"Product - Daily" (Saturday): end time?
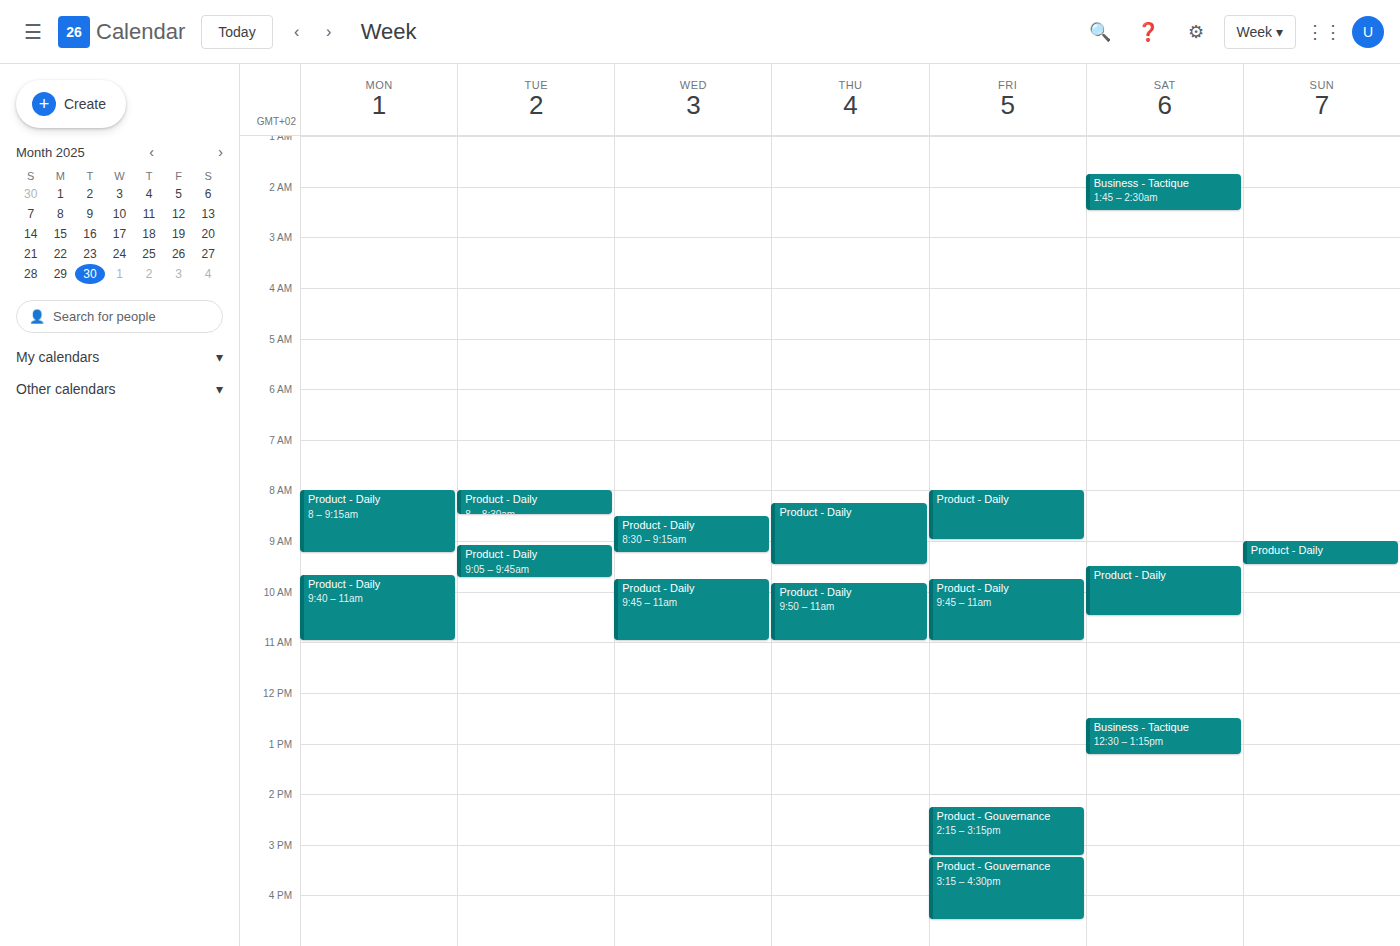
10:30 AM